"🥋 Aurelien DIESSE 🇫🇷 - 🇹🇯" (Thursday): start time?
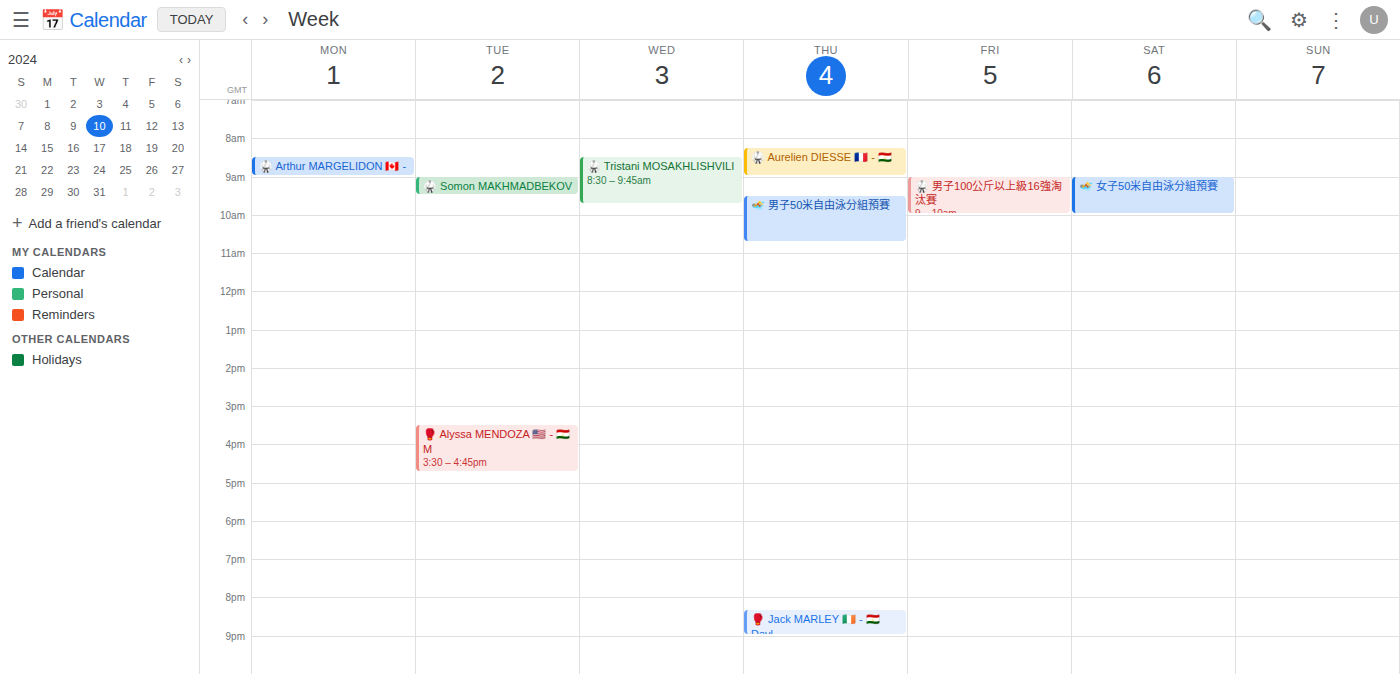
08:15